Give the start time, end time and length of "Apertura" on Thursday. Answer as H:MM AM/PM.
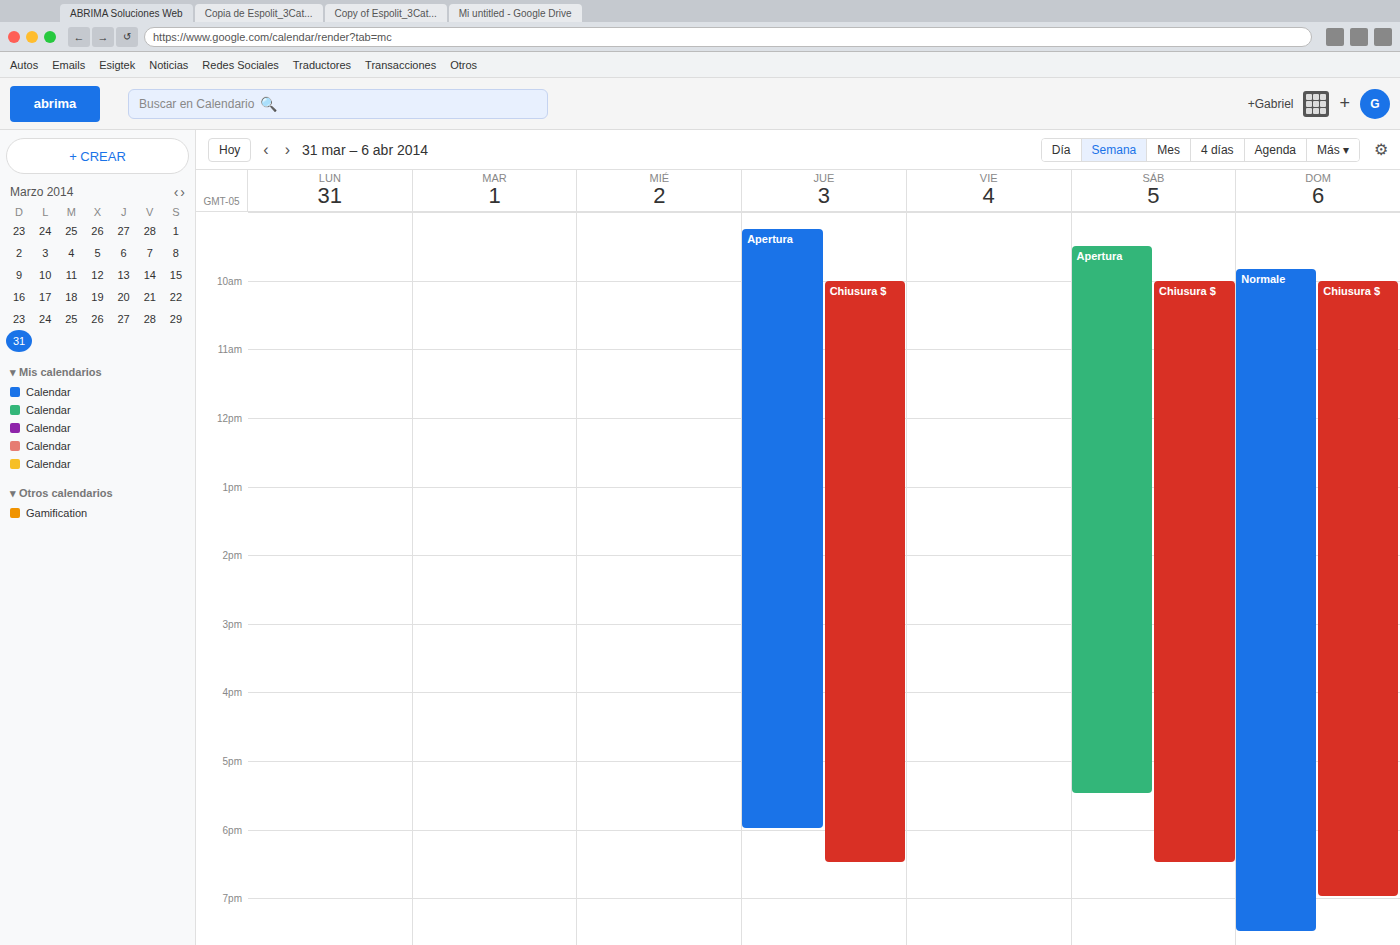
9:15 AM to 6:00 PM, 8 hours 45 minutes